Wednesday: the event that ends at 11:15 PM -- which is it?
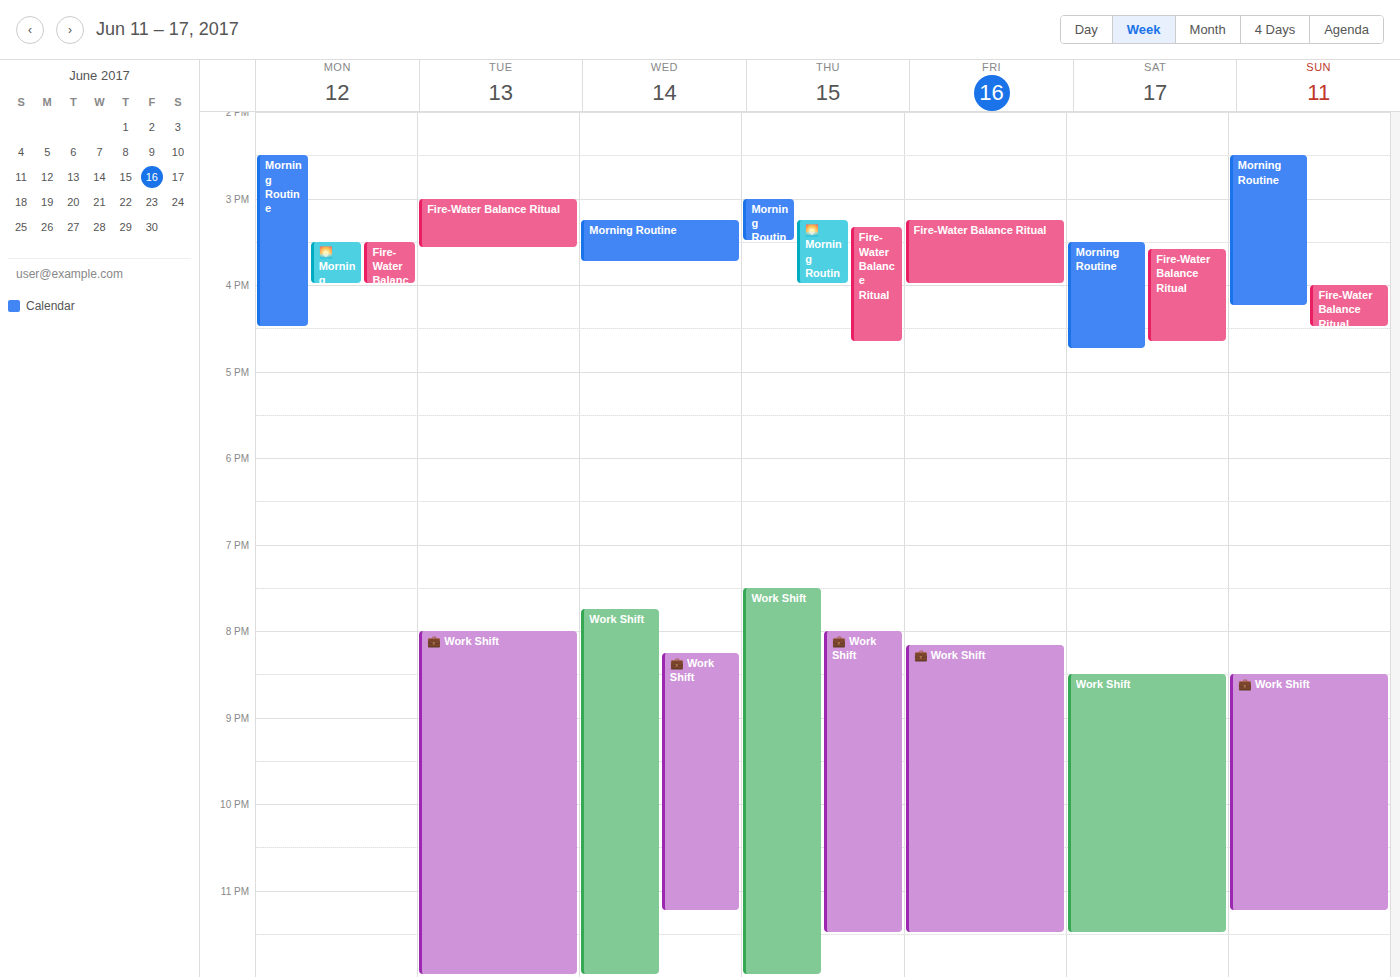
"💼 Work Shift"